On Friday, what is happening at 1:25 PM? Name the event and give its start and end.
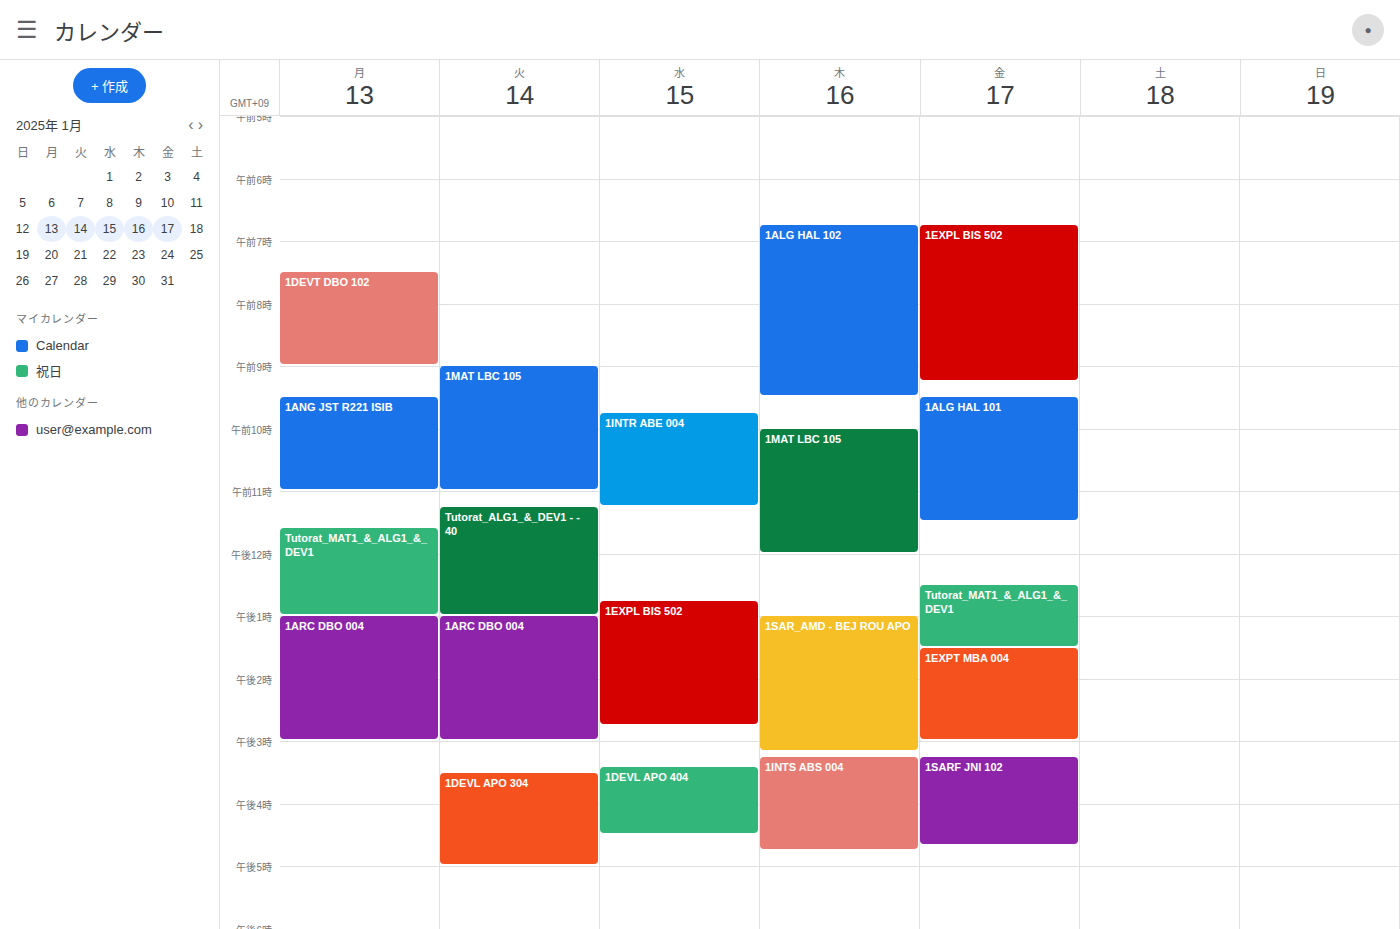
"Tutorat_MAT1_&_ALG1_&_DEV1", 12:30 PM to 1:30 PM